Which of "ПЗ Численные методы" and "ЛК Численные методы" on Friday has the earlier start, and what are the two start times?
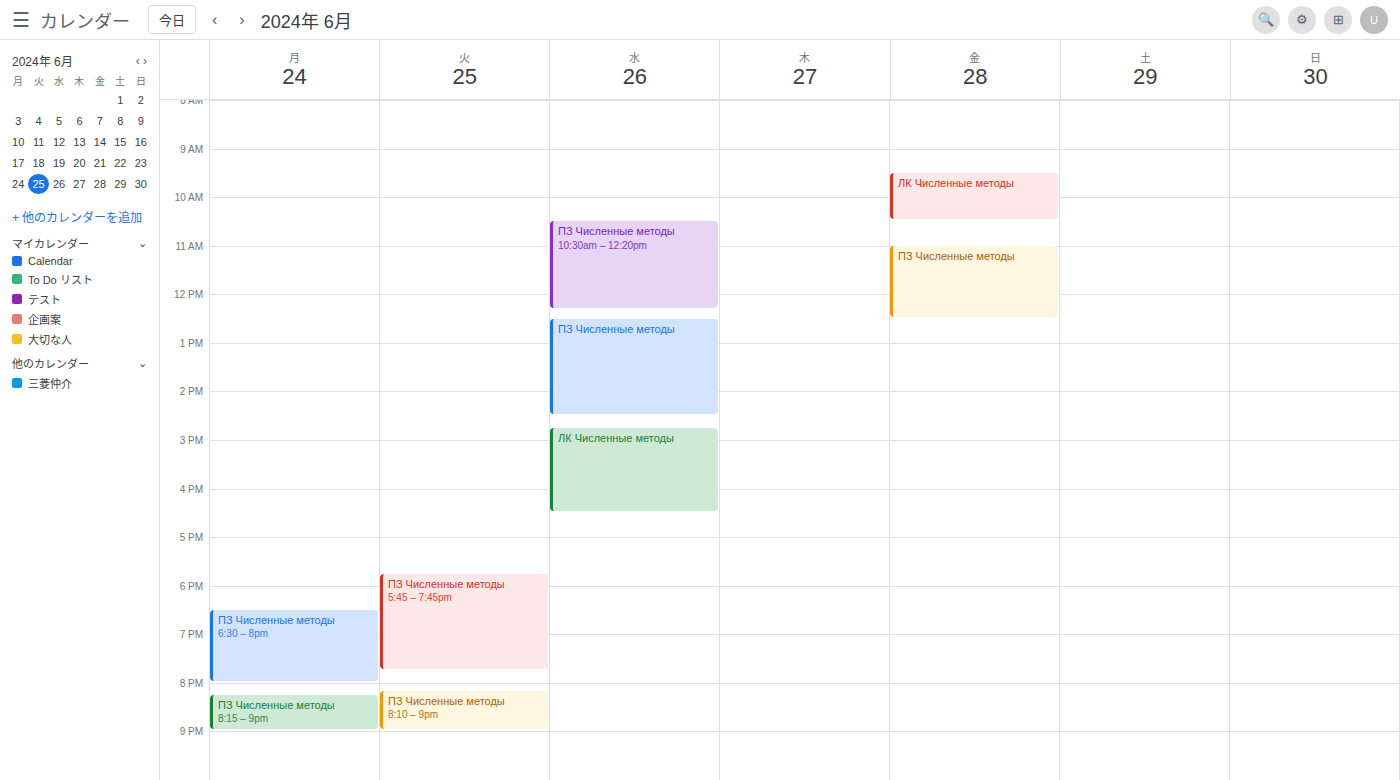
"ЛК Численные методы" 9:30 AM; "ПЗ Численные методы" 11:00 AM.